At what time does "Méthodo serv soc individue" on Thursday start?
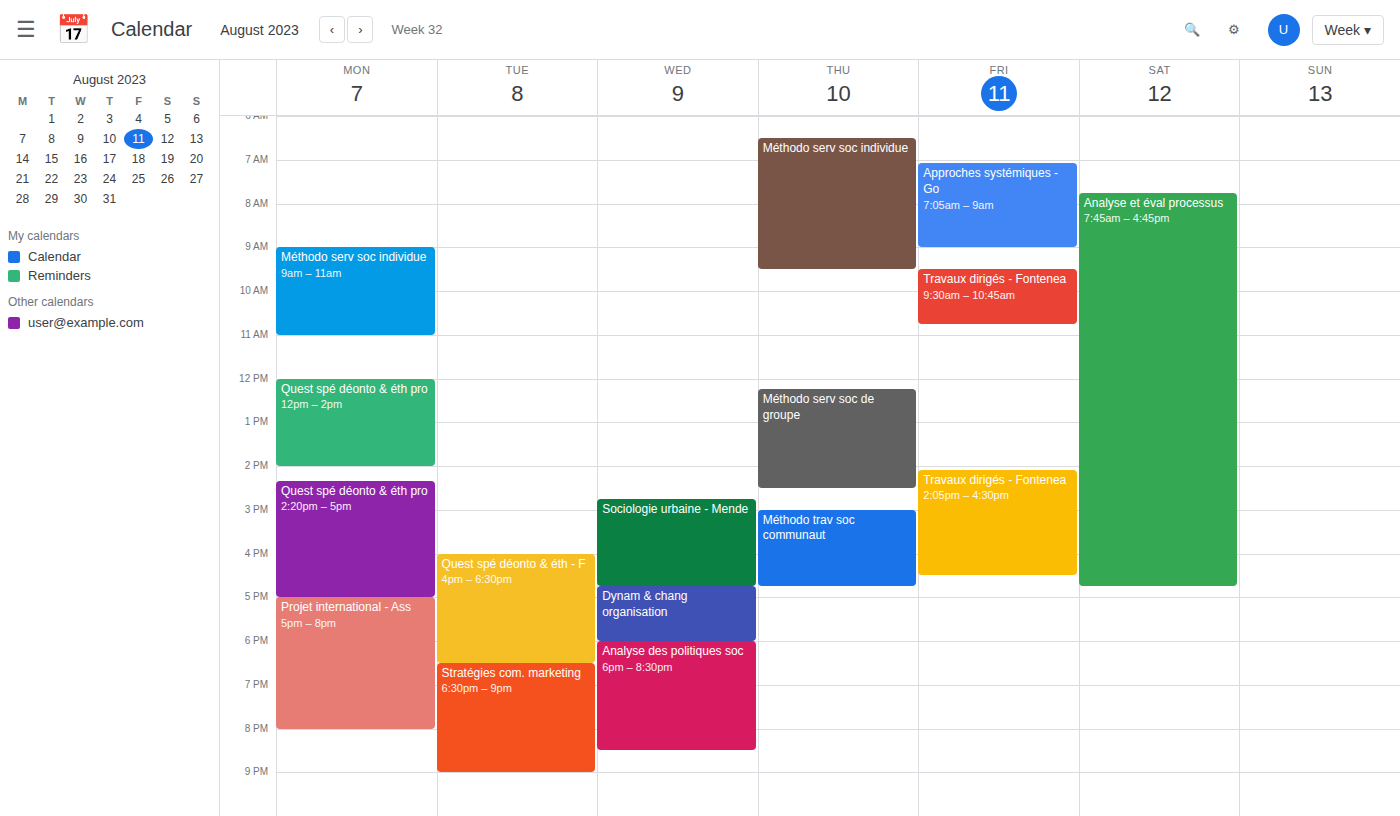
6:30 AM